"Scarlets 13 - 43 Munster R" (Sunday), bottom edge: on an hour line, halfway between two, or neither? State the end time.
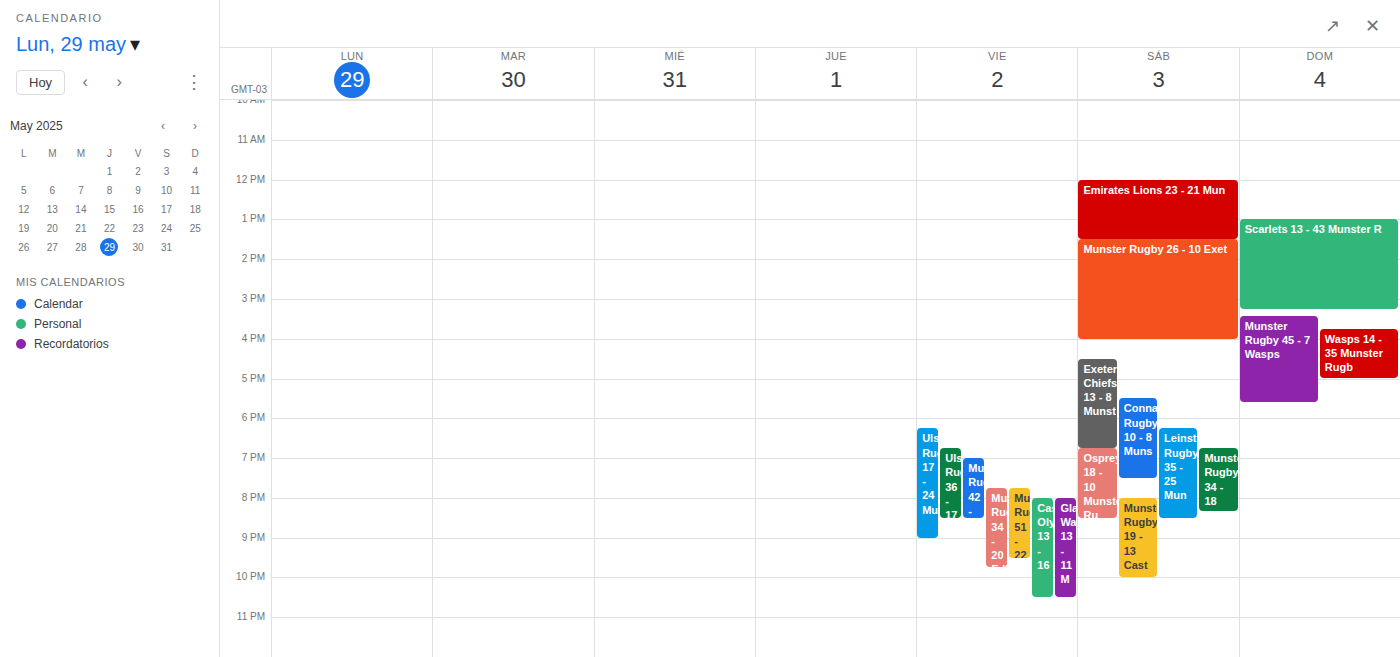
3:15 PM -- neither: a quarter of the way from the 3 PM line to the 4 PM line.